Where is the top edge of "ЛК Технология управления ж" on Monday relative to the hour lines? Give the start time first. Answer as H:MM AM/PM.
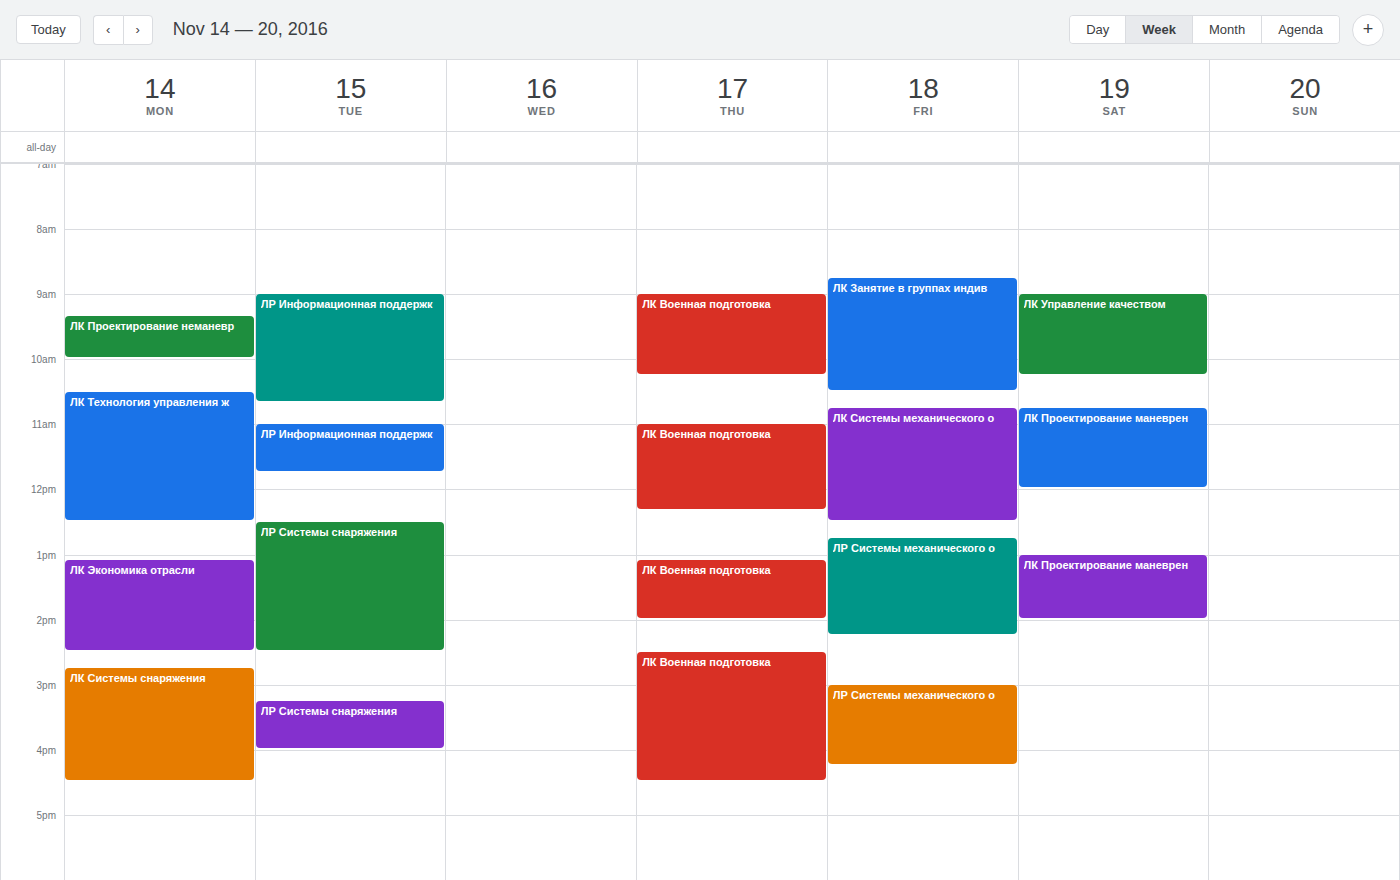
10:30 AM -- halfway between the 10 AM and 11 AM lines.